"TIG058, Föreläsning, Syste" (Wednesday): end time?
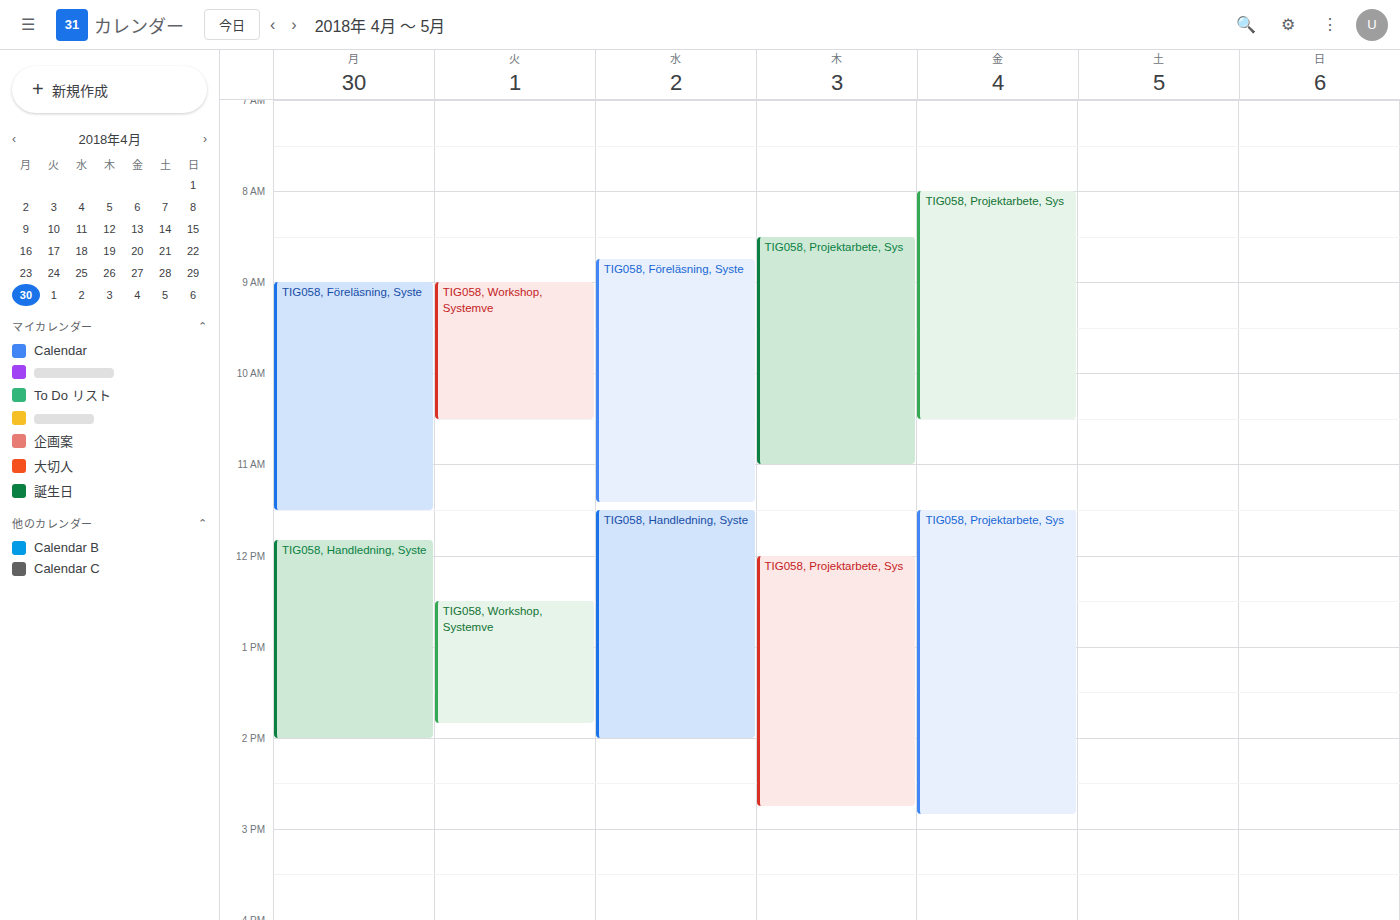
11:25 AM